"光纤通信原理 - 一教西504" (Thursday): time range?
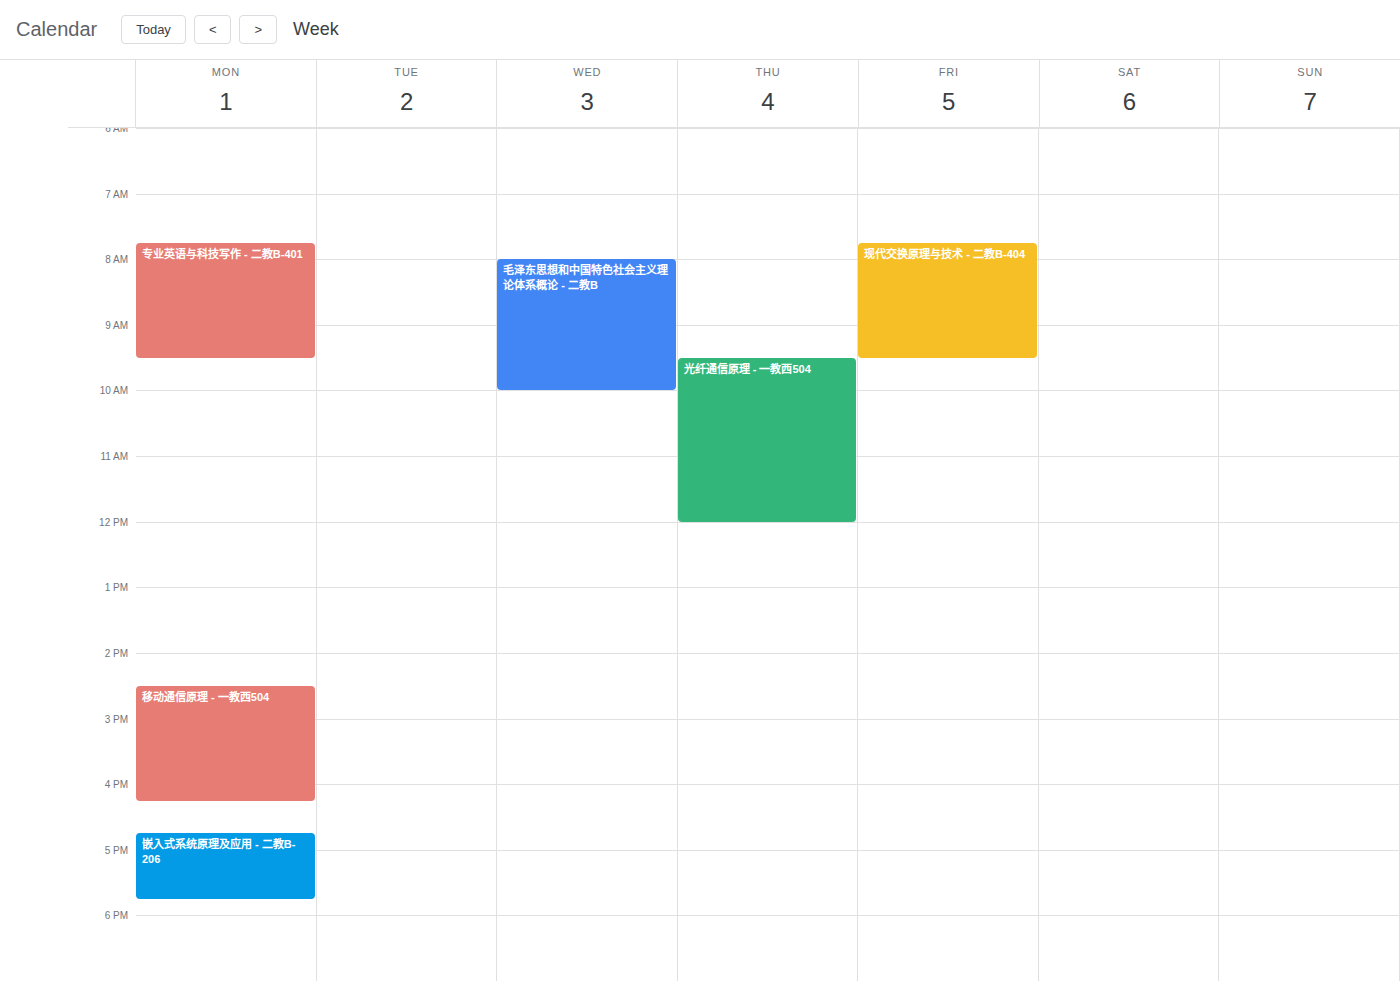
9:30 AM to 12:00 PM